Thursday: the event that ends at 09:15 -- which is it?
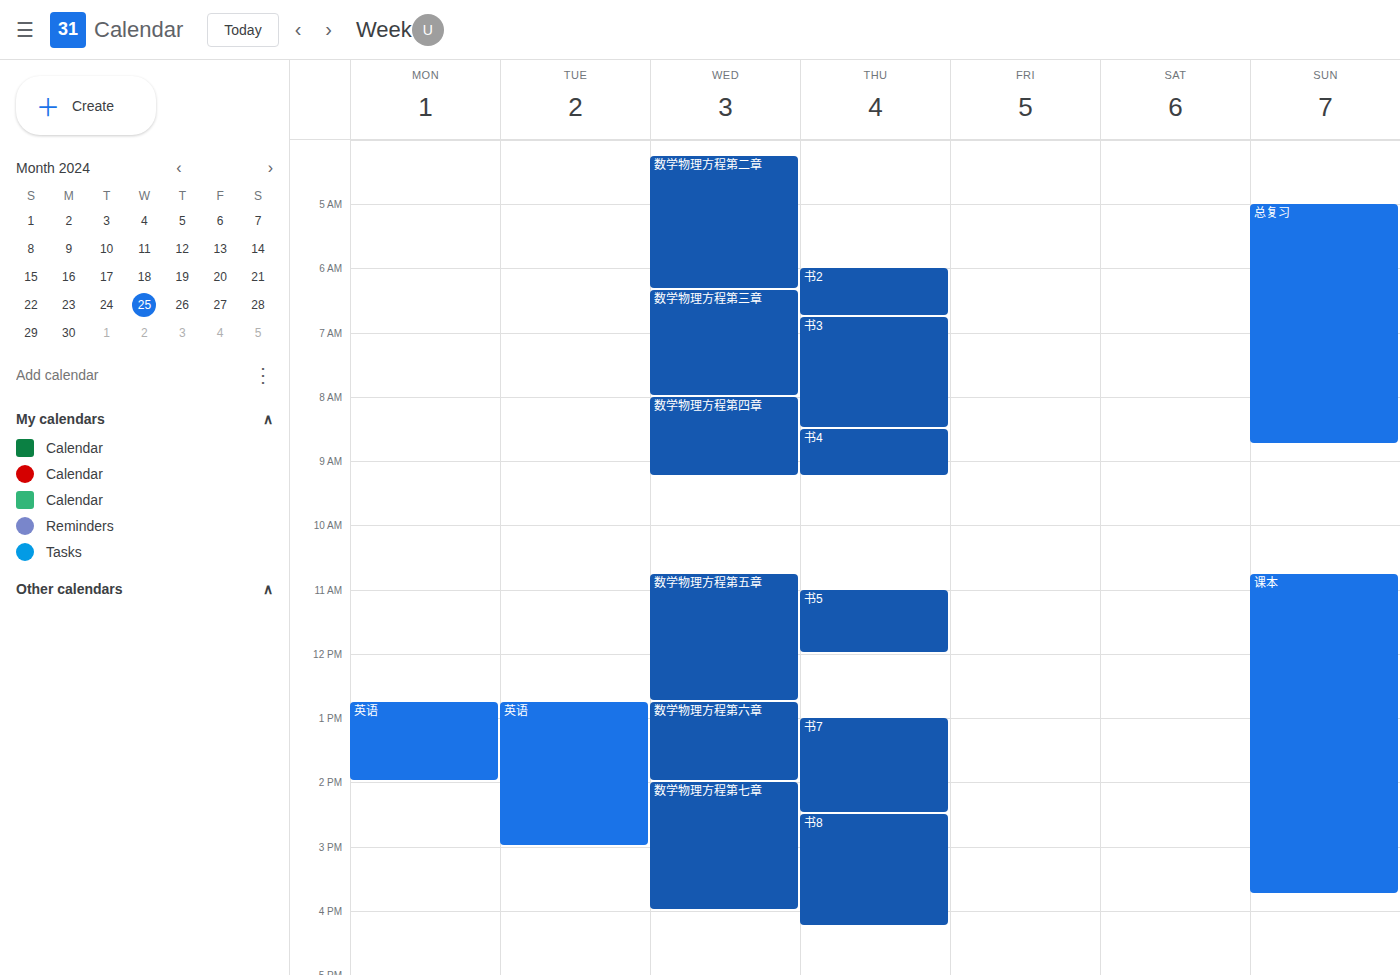
"书4"